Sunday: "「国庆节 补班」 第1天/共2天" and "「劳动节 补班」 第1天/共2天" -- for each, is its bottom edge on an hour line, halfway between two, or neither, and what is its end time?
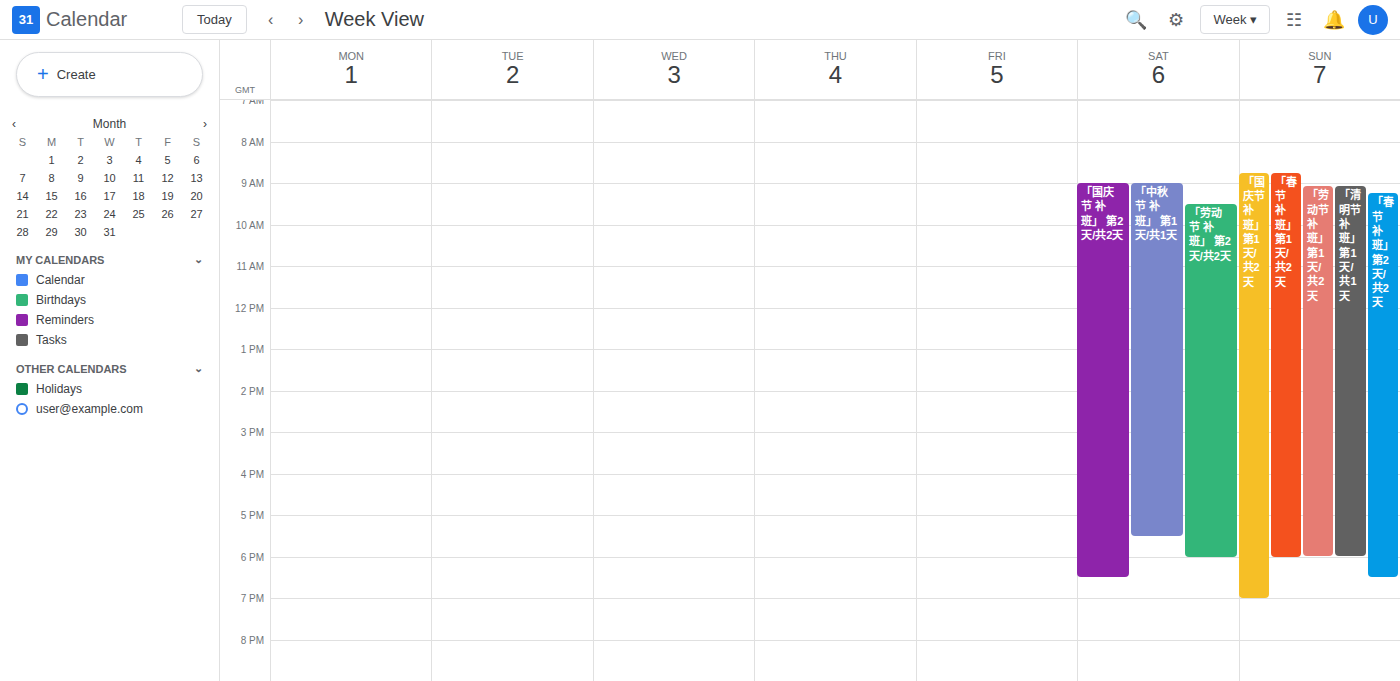
"「国庆节 补班」 第1天/共2天": 7:00 PM, exactly on the 7 PM line. "「劳动节 补班」 第1天/共2天": 6:00 PM, exactly on the 6 PM line.